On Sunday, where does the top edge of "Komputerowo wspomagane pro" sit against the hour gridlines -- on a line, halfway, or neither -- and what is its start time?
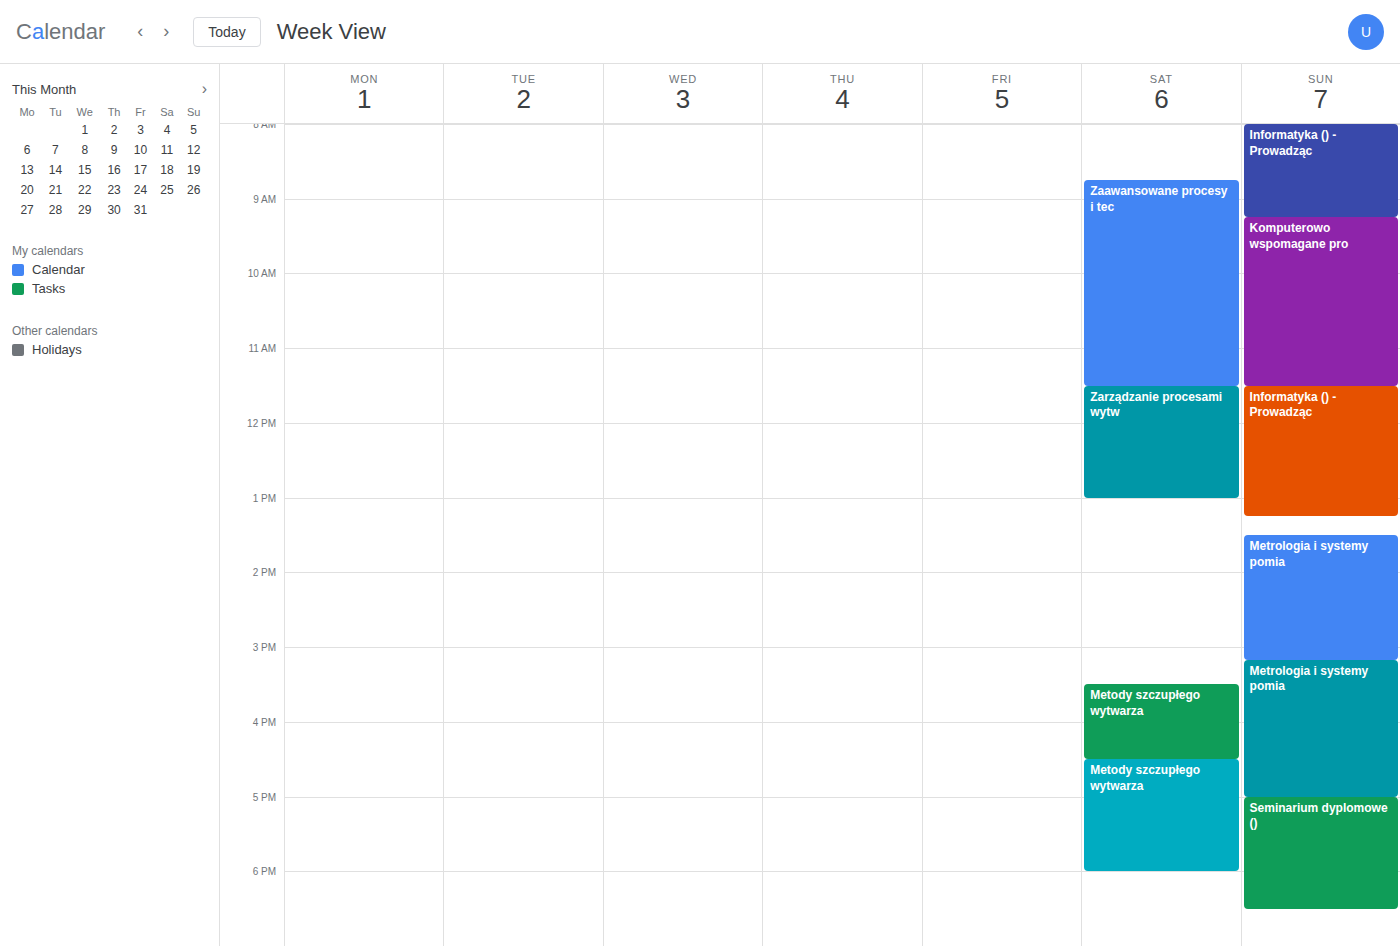
9:15 AM -- neither: a quarter of the way from the 9 AM line to the 10 AM line.